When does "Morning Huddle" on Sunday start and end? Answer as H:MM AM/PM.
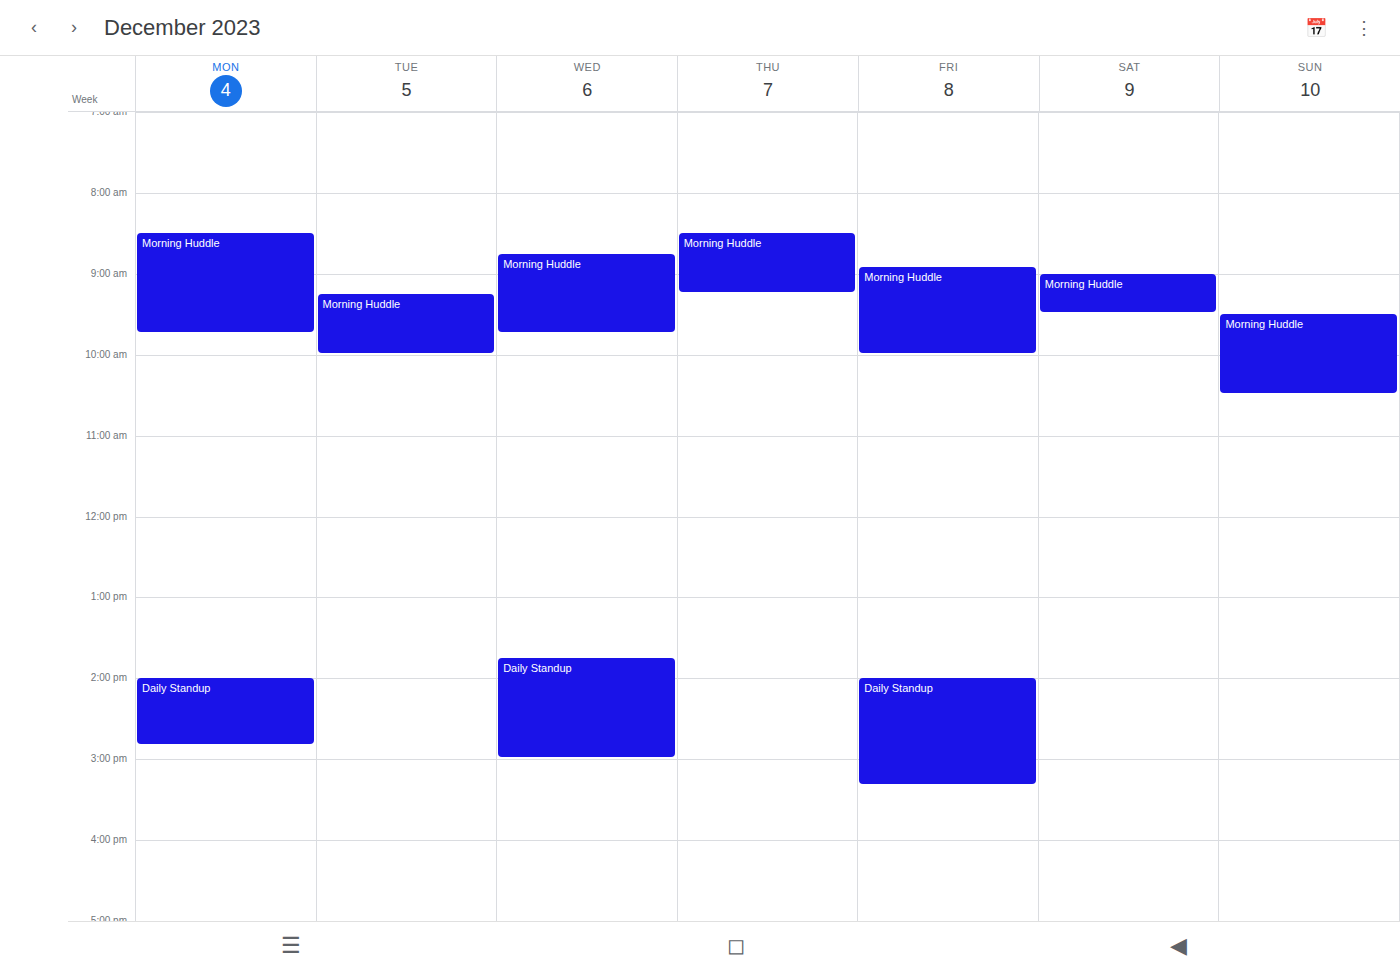
9:30 AM to 10:30 AM